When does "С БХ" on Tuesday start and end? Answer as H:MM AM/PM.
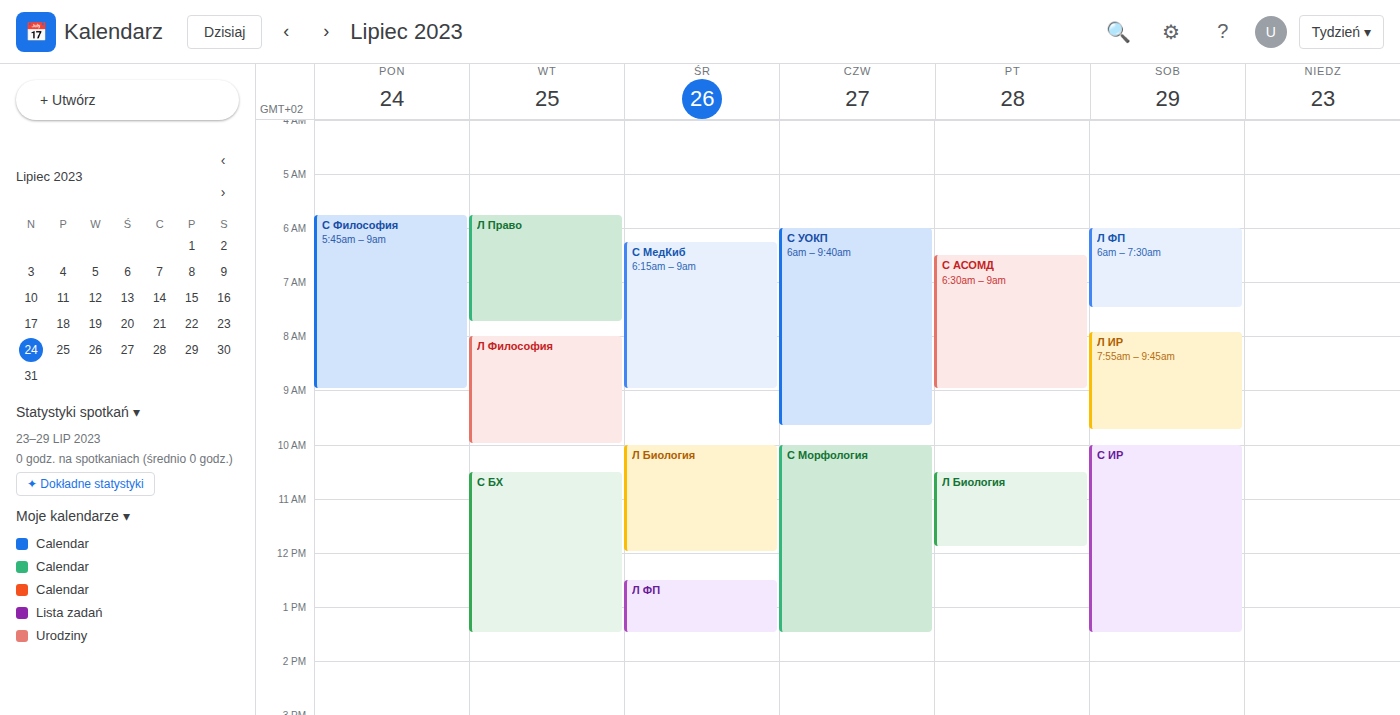
10:30 AM to 1:30 PM